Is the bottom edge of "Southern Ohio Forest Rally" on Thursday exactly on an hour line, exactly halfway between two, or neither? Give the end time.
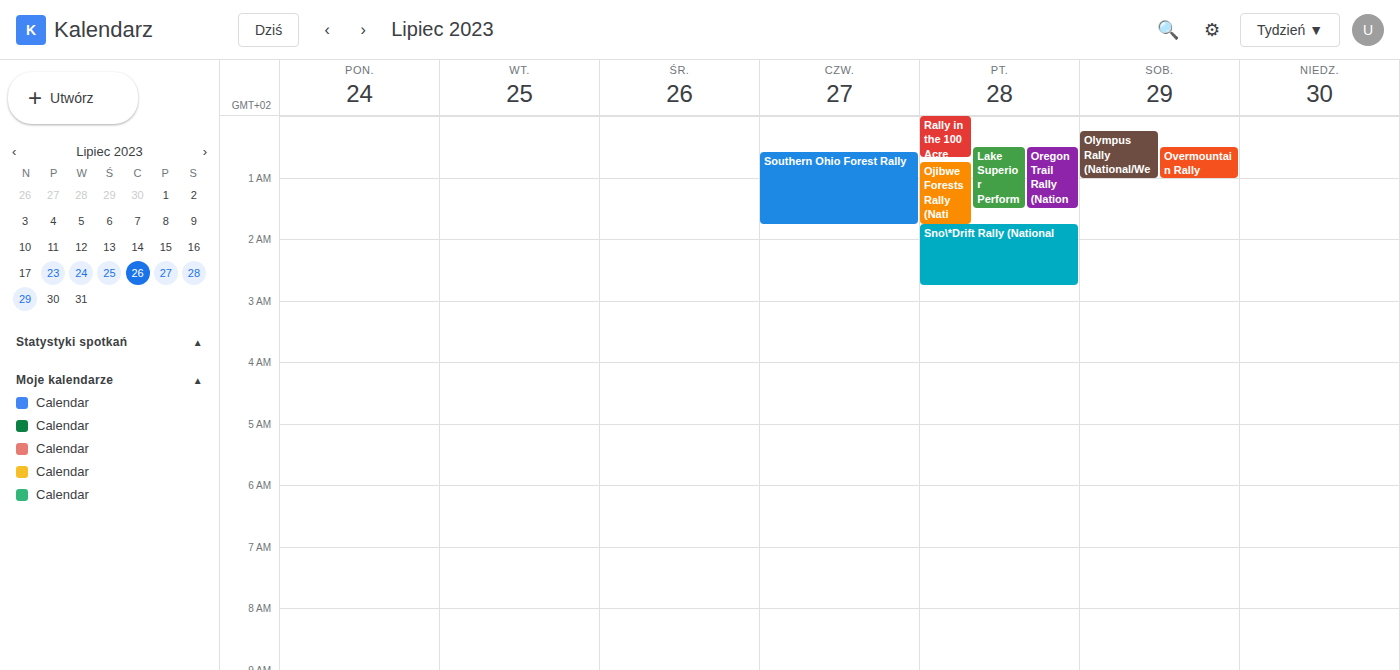
1:45 AM -- neither: three quarters of the way from the 1 AM line to the 2 AM line.